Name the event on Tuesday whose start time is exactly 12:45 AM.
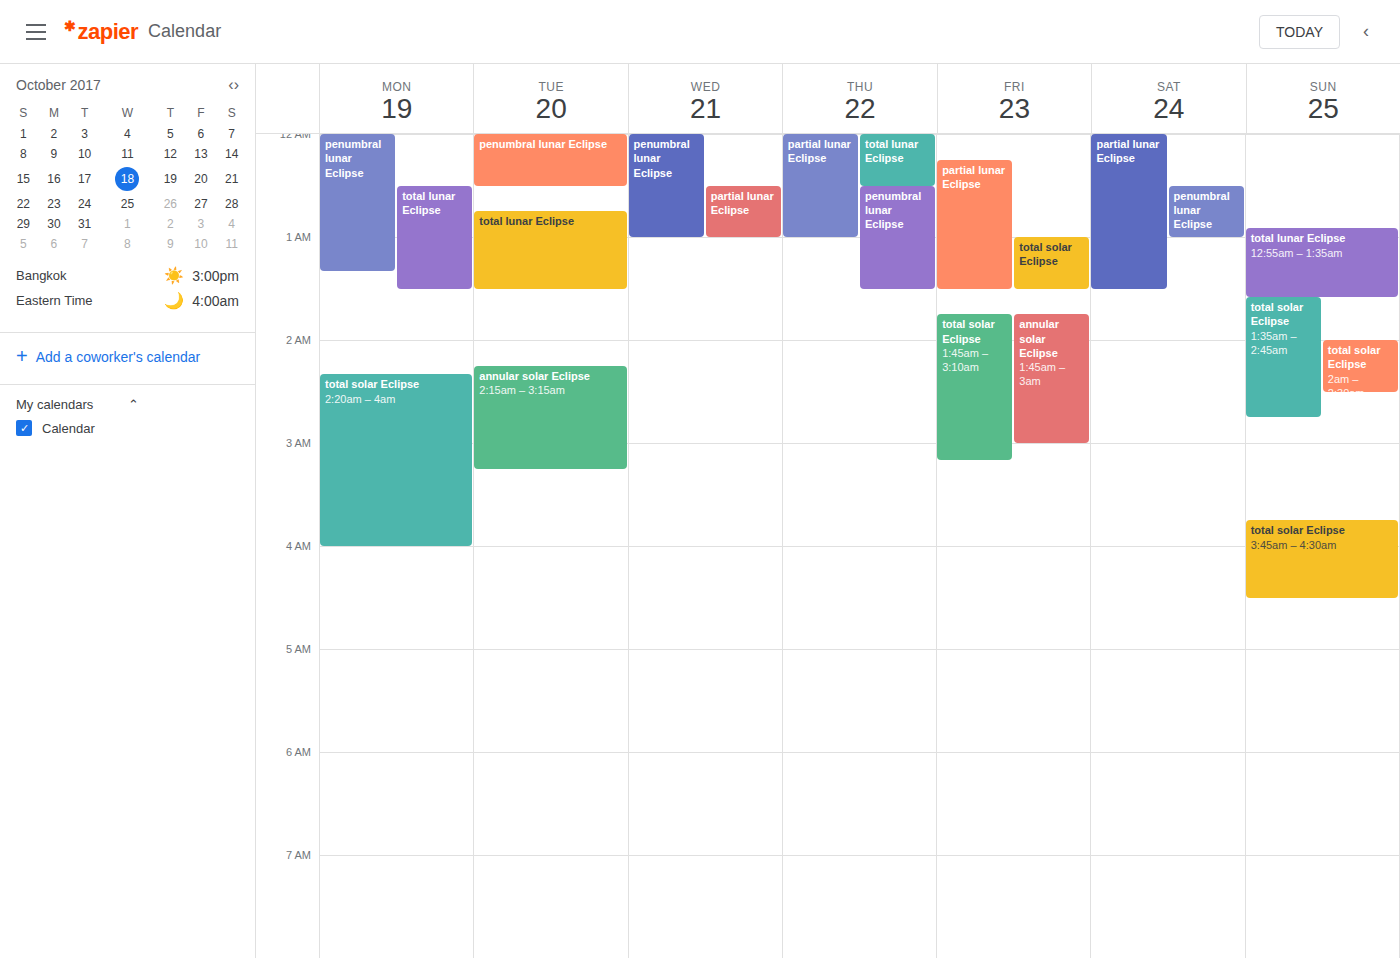
"total lunar Eclipse"